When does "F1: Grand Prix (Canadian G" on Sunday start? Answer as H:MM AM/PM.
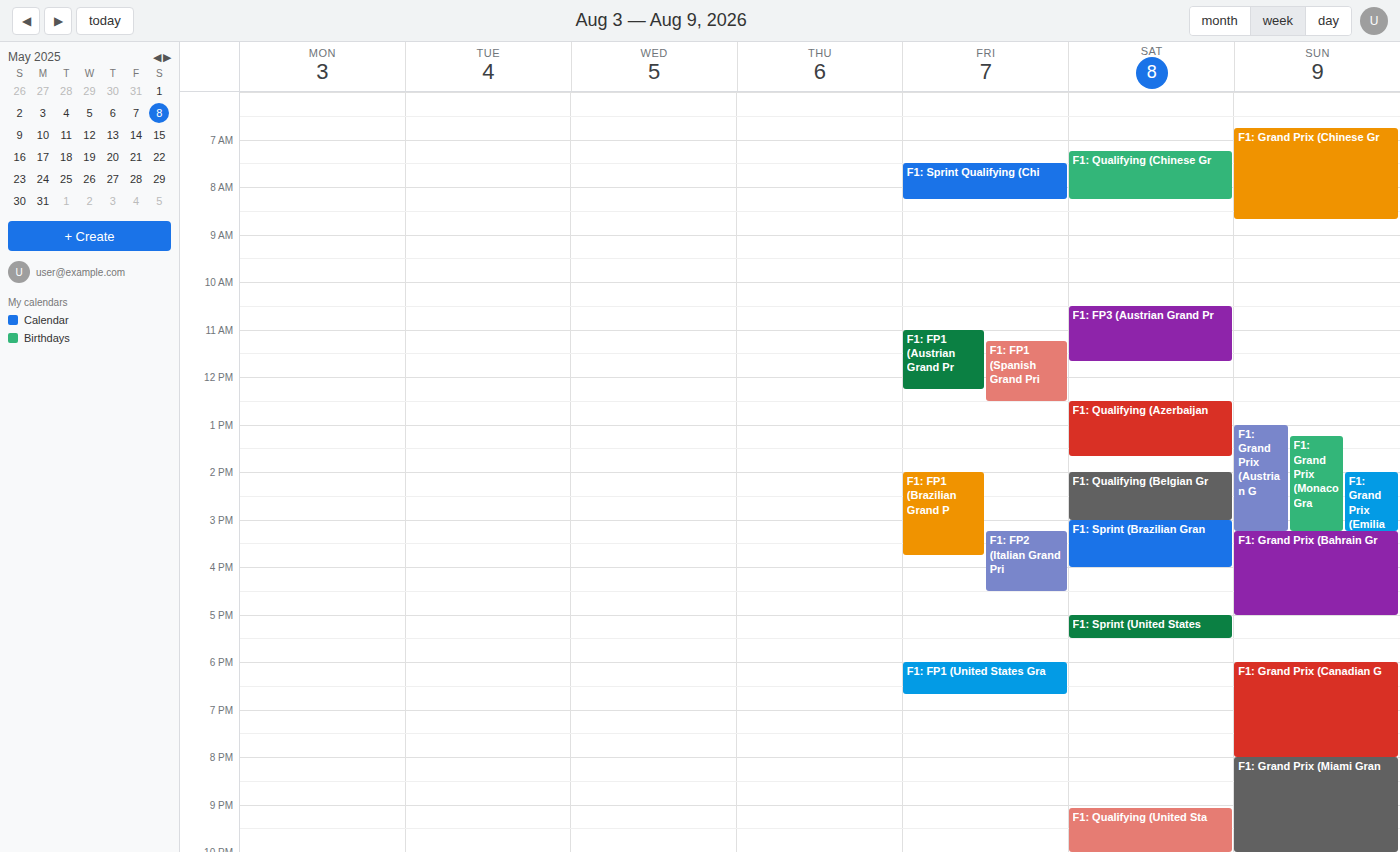
6:00 PM